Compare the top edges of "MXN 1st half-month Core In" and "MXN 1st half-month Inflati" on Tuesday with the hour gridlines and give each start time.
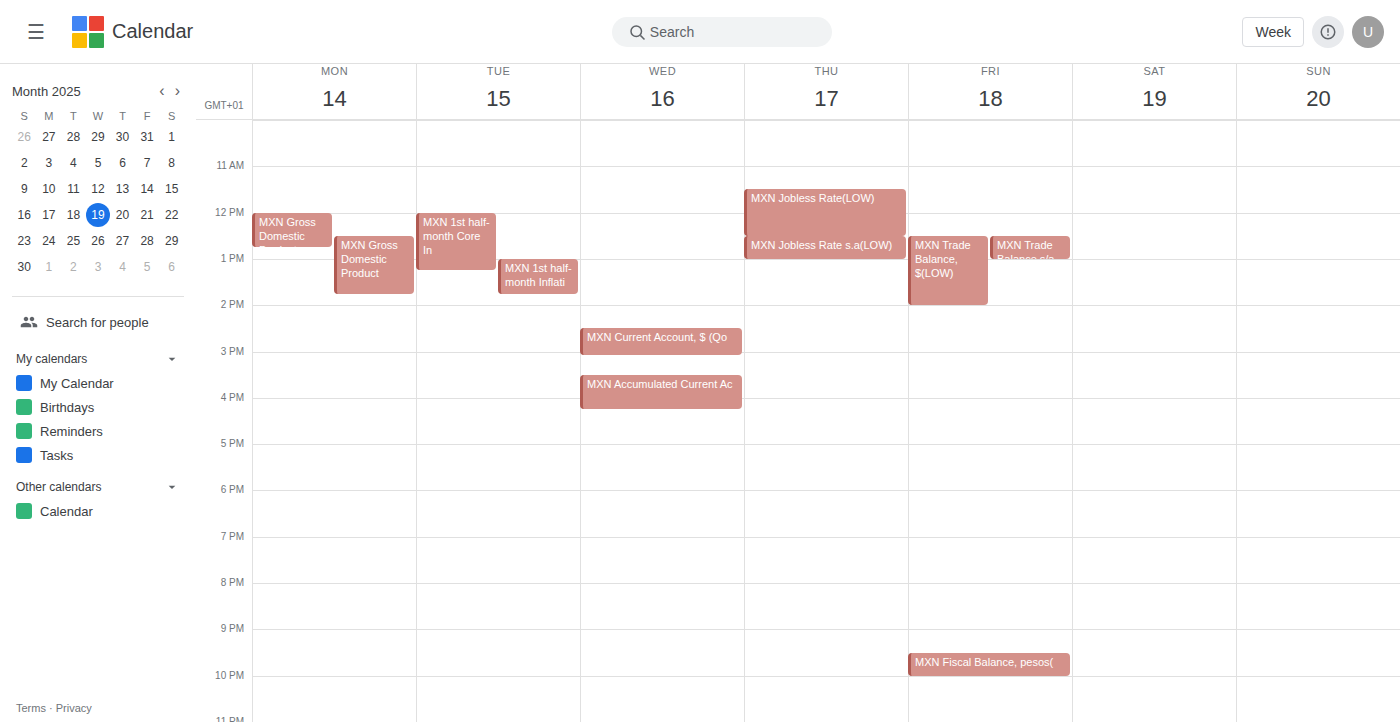
"MXN 1st half-month Core In": 12:00 PM, exactly on the 12 PM line. "MXN 1st half-month Inflati": 1:00 PM, exactly on the 1 PM line.